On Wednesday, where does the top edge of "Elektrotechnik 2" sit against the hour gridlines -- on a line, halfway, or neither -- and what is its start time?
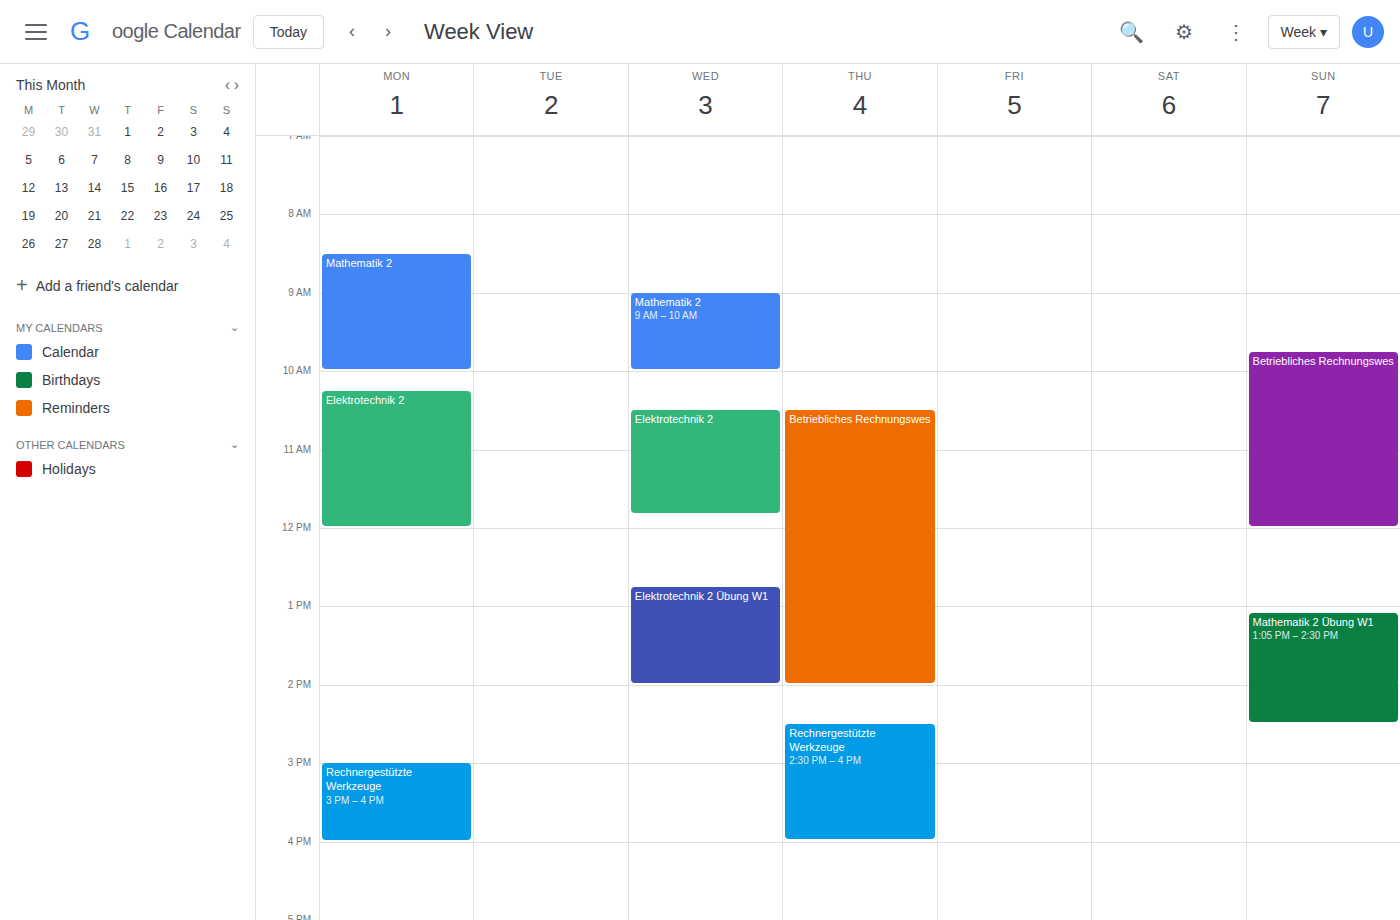
10:30 AM -- halfway between the 10 AM and 11 AM lines.